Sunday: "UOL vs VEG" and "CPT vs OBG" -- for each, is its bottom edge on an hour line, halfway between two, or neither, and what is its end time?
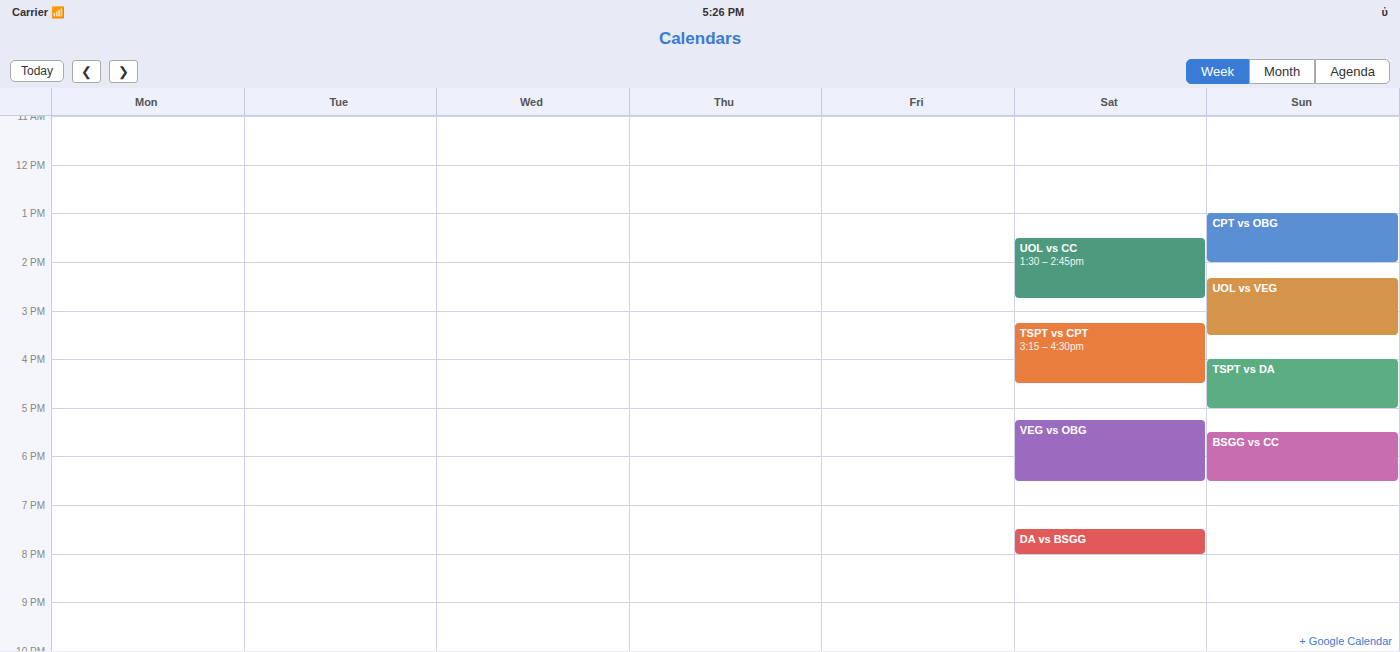
"UOL vs VEG": 3:30 PM, halfway between the 3 PM and 4 PM lines. "CPT vs OBG": 2:00 PM, exactly on the 2 PM line.